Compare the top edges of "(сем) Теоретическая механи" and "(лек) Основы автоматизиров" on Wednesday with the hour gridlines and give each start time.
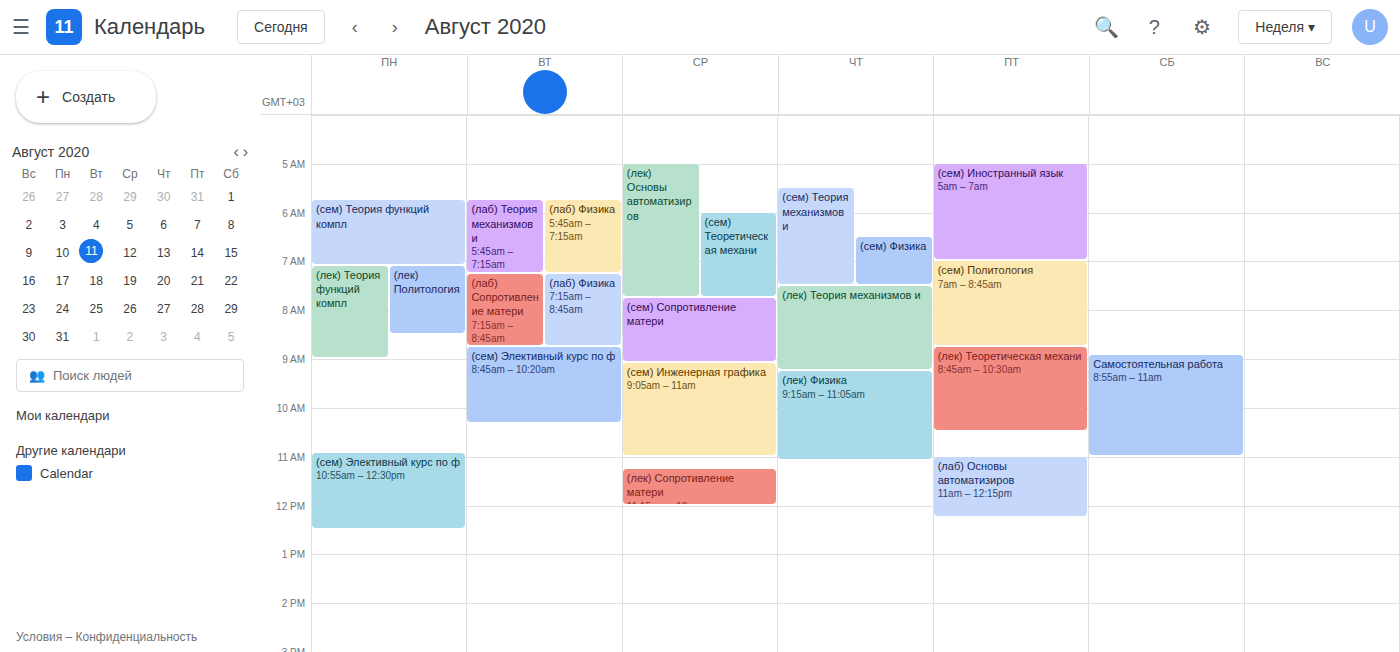
"(сем) Теоретическая механи": 6:00 AM, exactly on the 6 AM line. "(лек) Основы автоматизиров": 5:00 AM, exactly on the 5 AM line.